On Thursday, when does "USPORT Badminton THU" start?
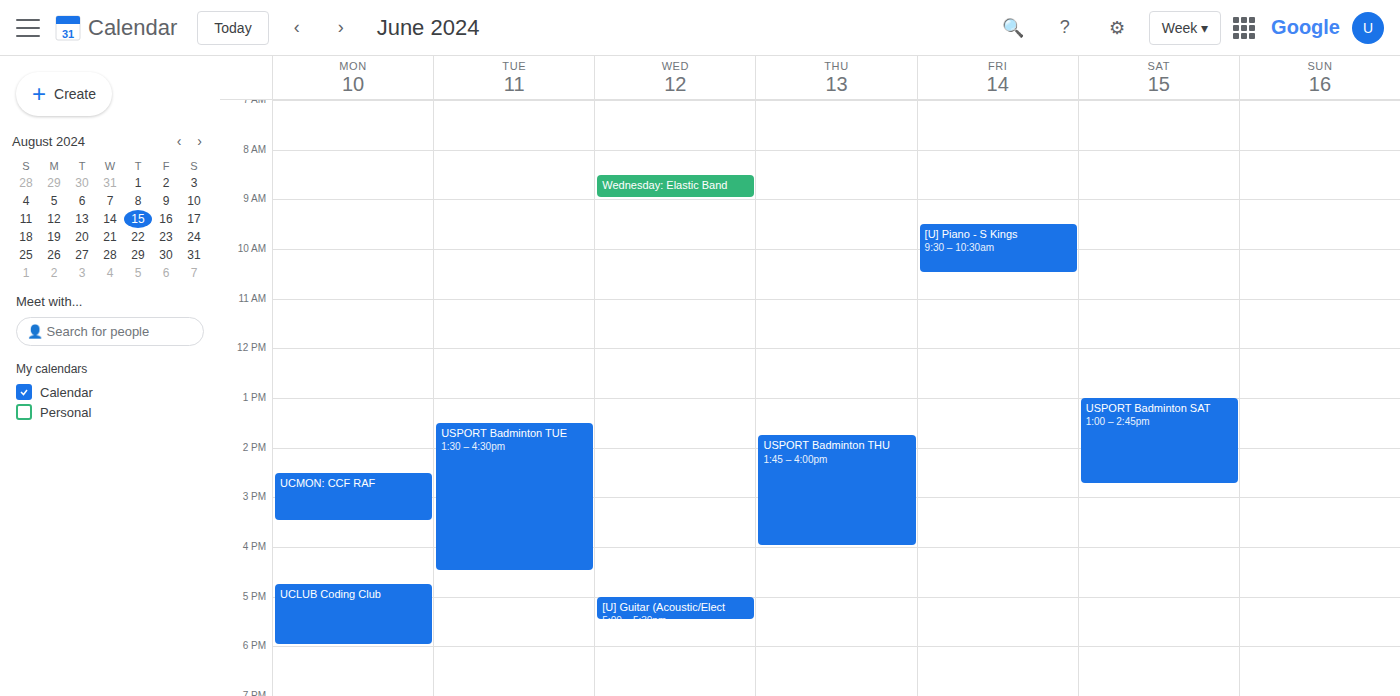
1:45 PM